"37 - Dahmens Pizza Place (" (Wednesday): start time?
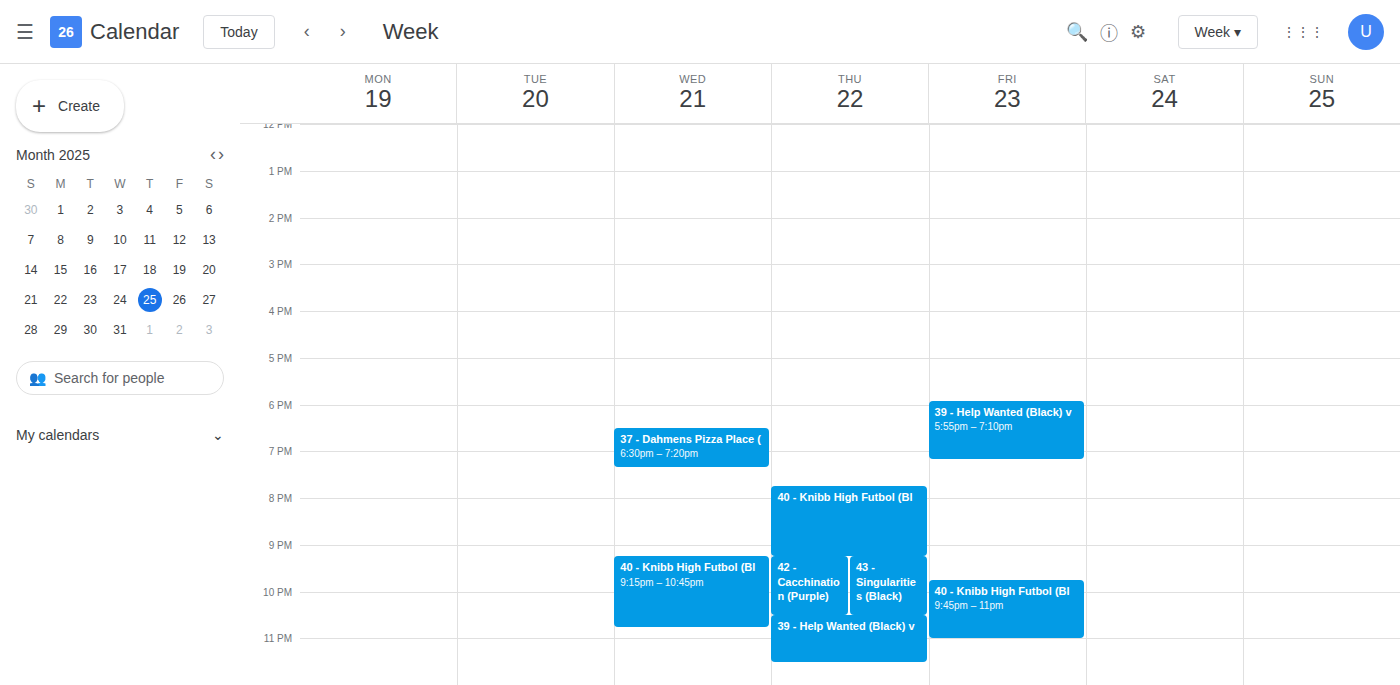
6:30 PM